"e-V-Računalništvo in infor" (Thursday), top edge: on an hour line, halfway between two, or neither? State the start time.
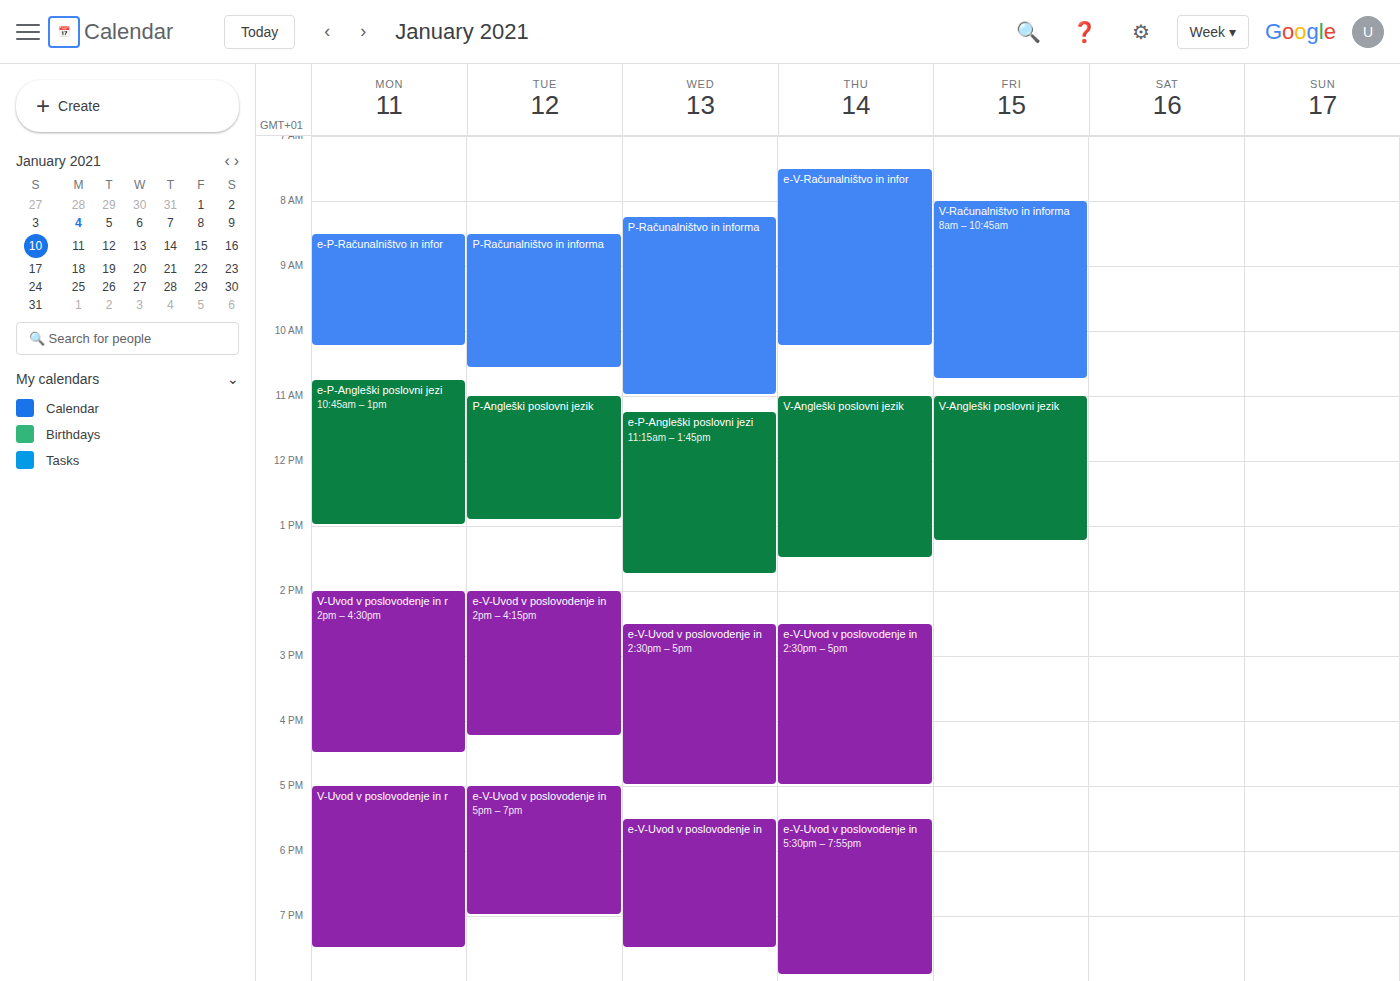
7:30 AM -- halfway between the 7 AM and 8 AM lines.